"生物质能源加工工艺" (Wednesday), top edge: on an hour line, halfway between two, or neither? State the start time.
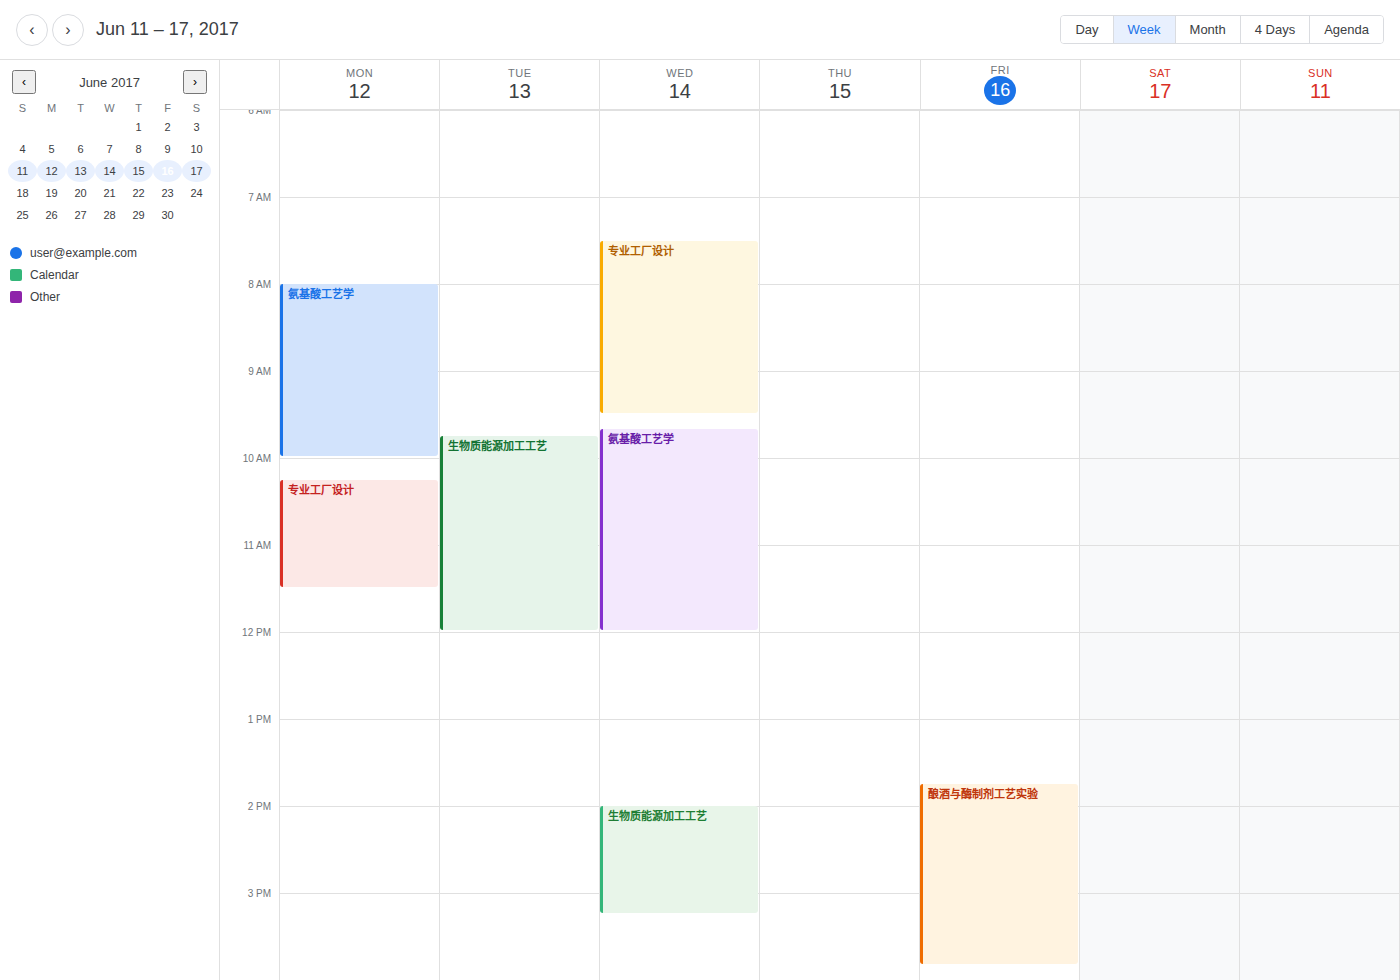
2:00 PM -- exactly on the 2 PM line.